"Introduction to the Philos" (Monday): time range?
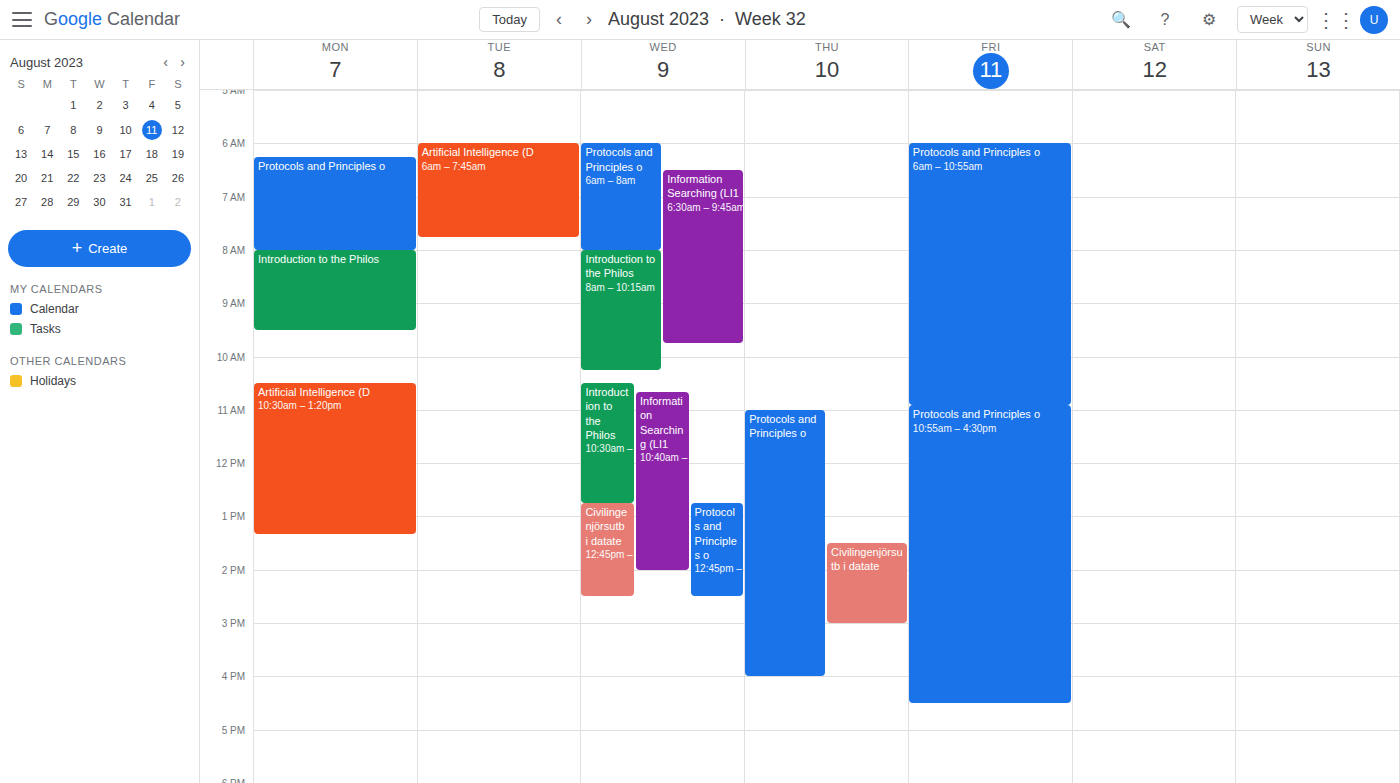
8:00 AM to 9:30 AM